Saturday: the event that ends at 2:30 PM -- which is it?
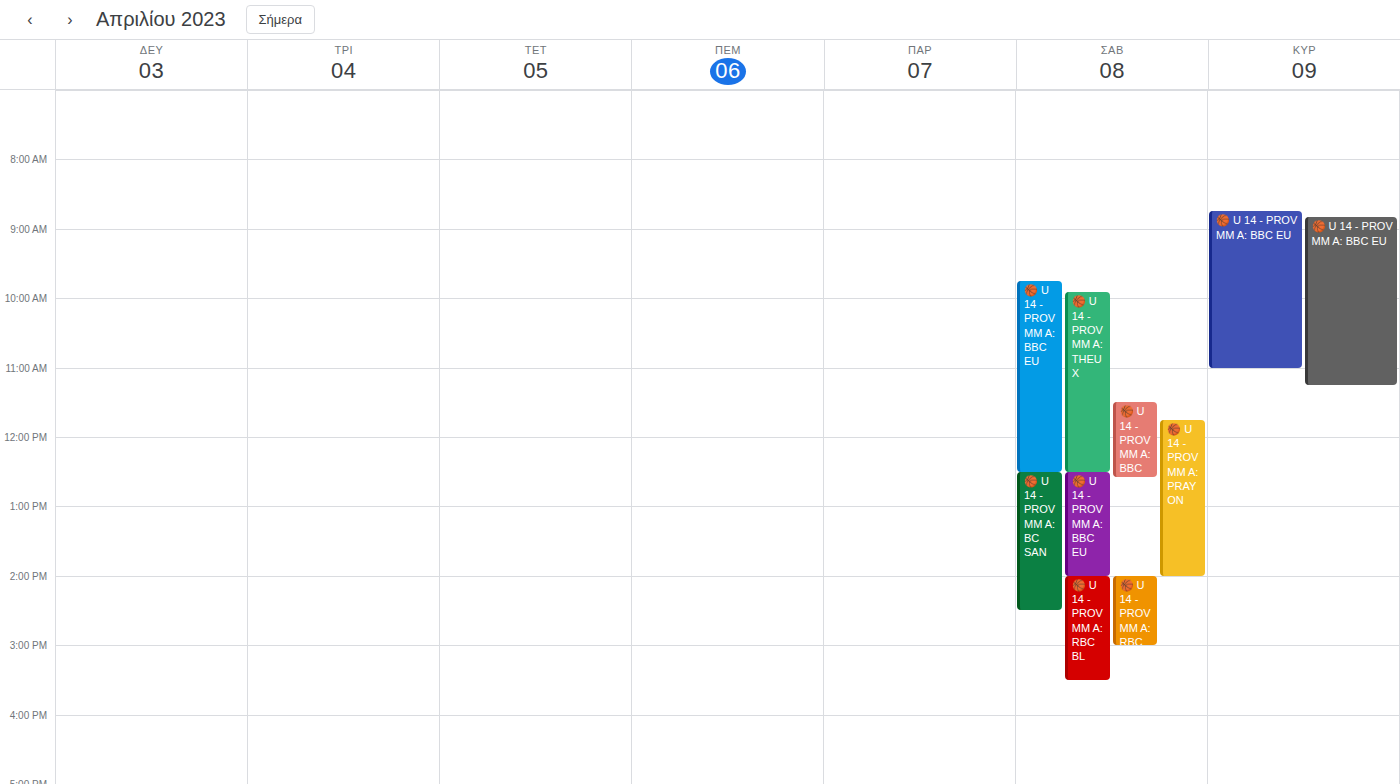
"🏀 U 14 - PROV MM A: BC SAN"